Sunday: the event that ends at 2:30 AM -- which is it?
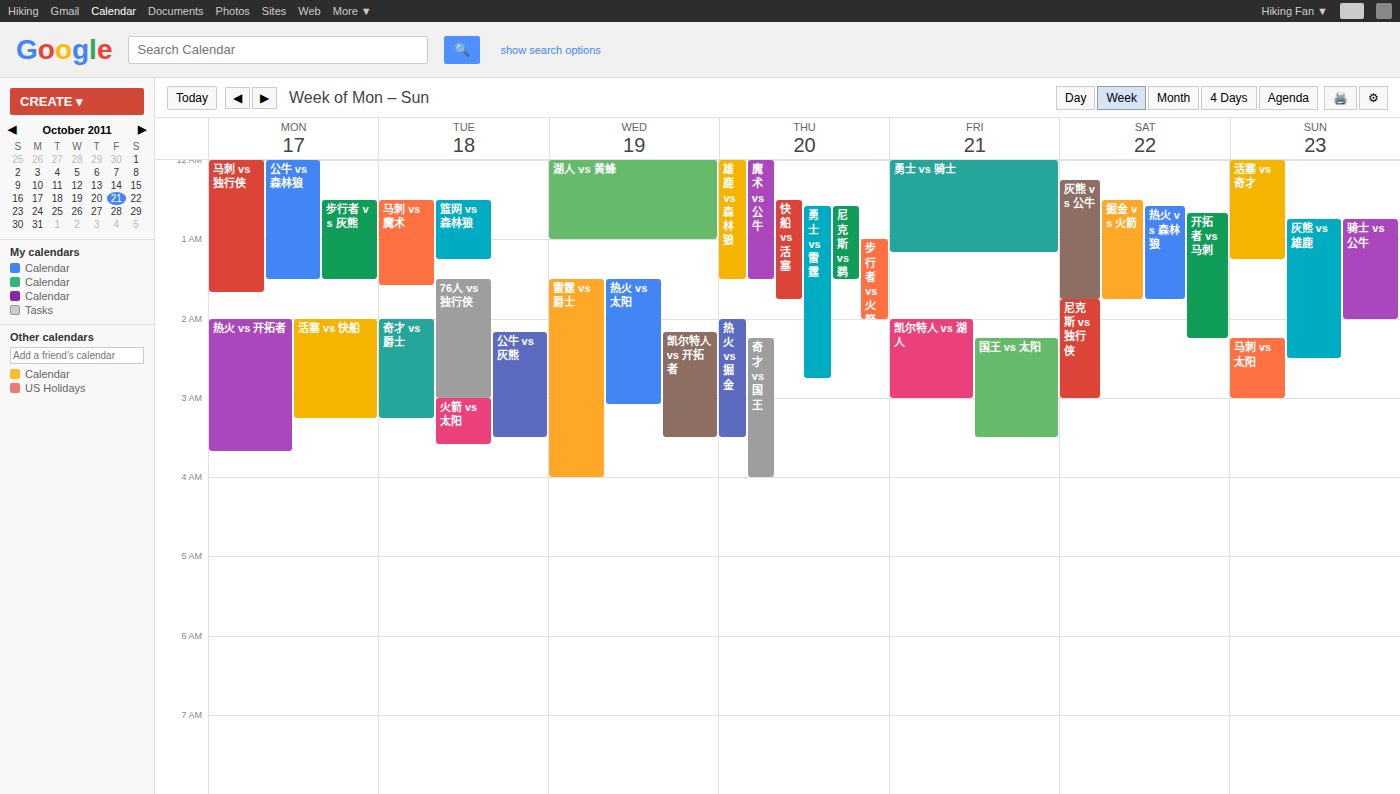
"灰熊 vs 雄鹿"